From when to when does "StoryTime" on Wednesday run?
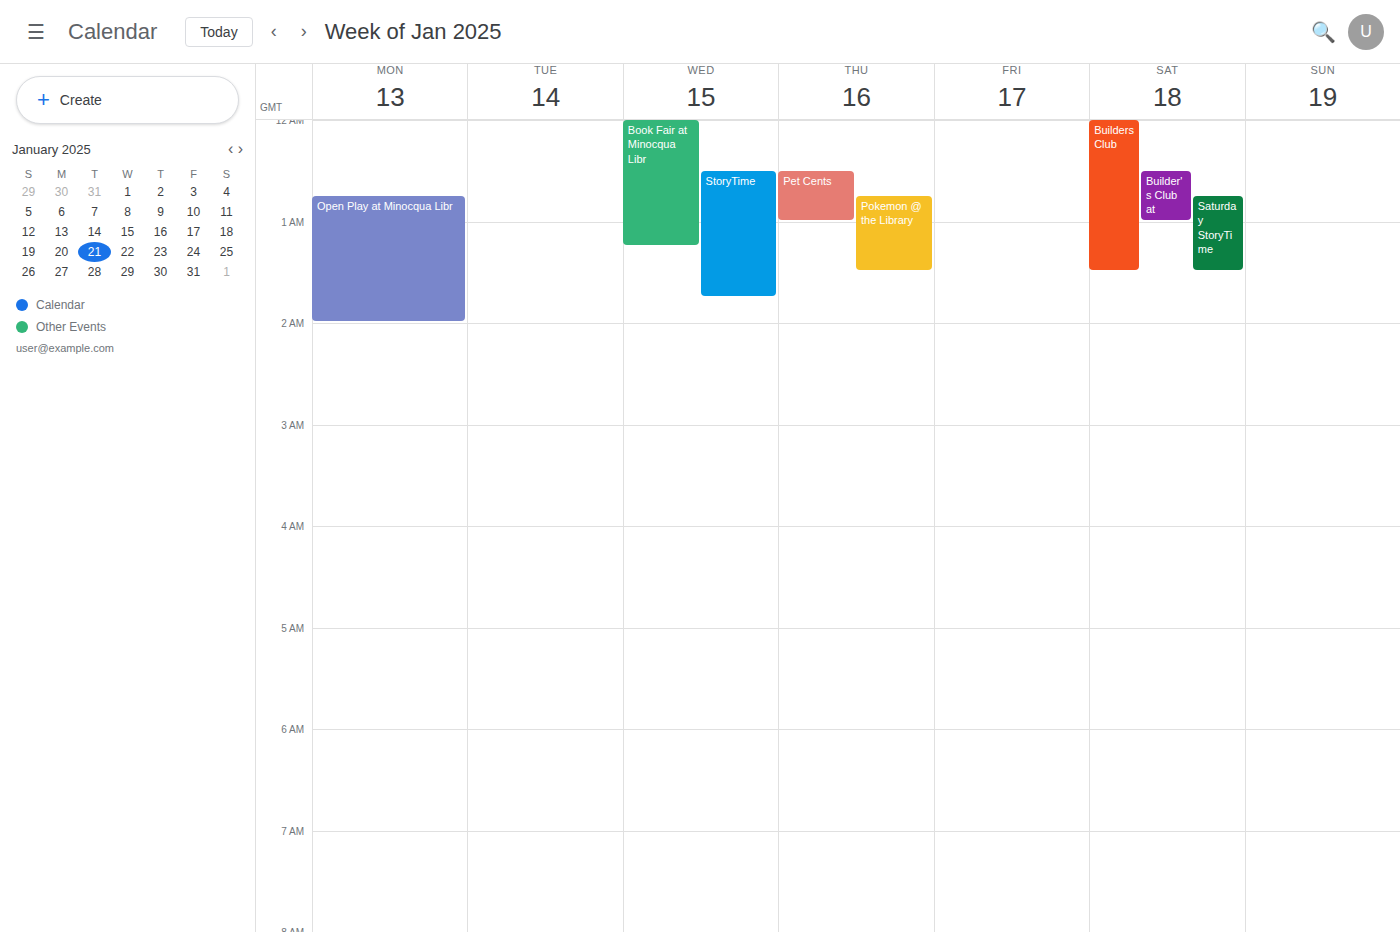
12:30 AM to 1:45 AM